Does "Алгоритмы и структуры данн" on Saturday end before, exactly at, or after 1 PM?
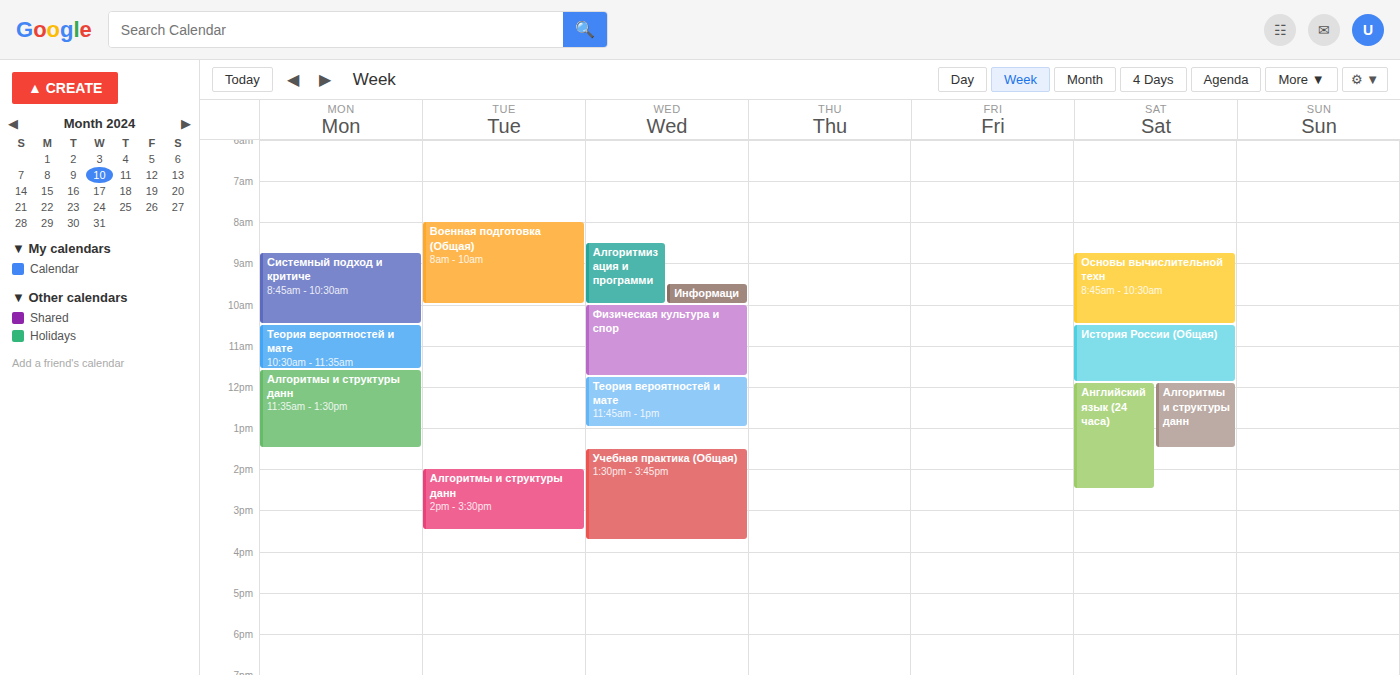
1:30 PM -- after 1 PM, 30 minutes below the 1 PM line.